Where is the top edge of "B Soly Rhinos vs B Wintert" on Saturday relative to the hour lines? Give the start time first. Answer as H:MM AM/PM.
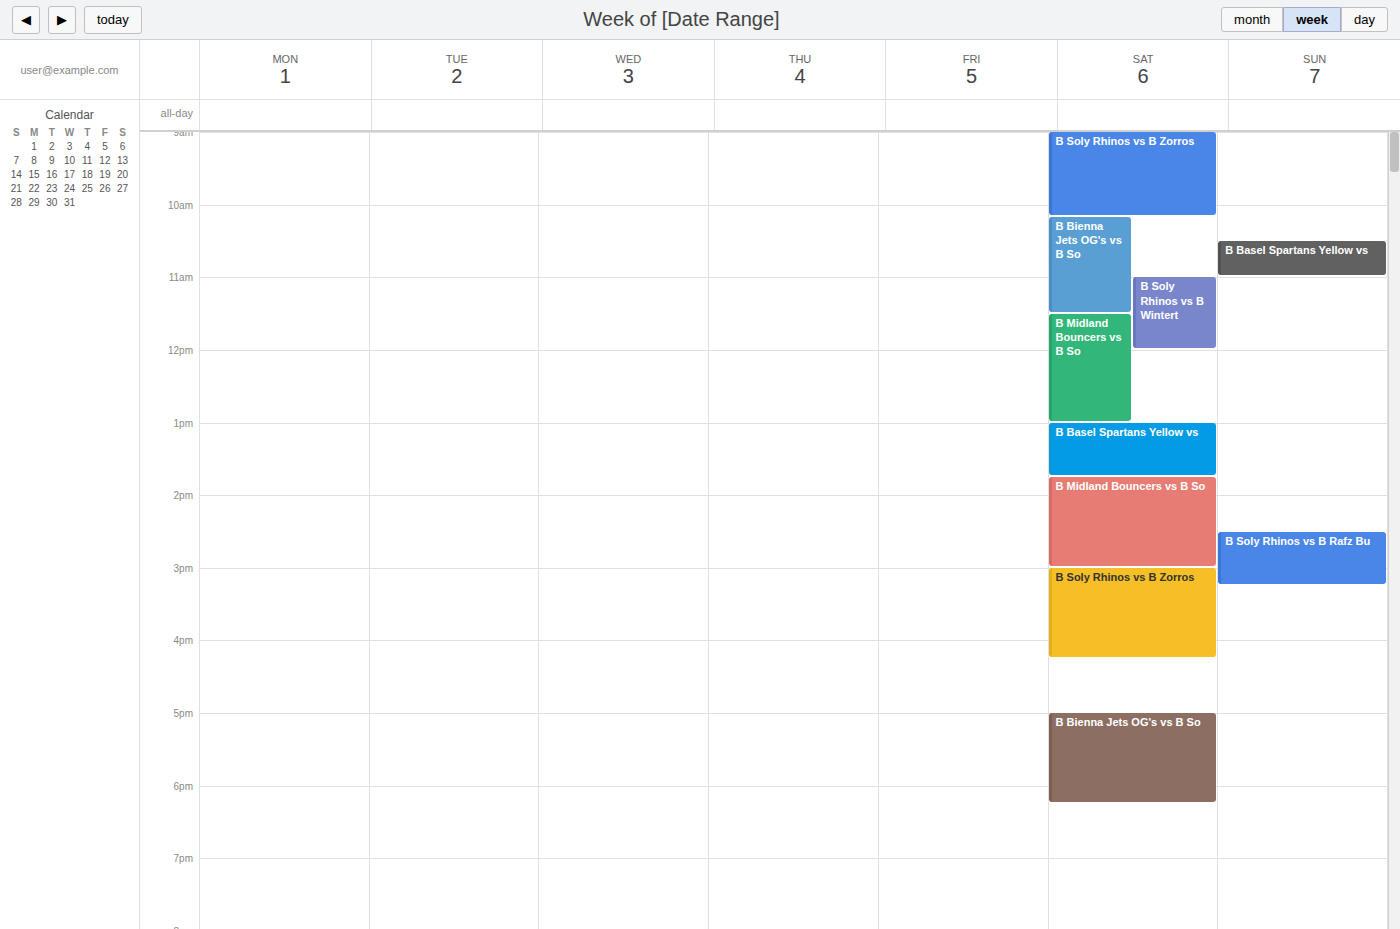
11:00 AM -- exactly on the 11 AM line.